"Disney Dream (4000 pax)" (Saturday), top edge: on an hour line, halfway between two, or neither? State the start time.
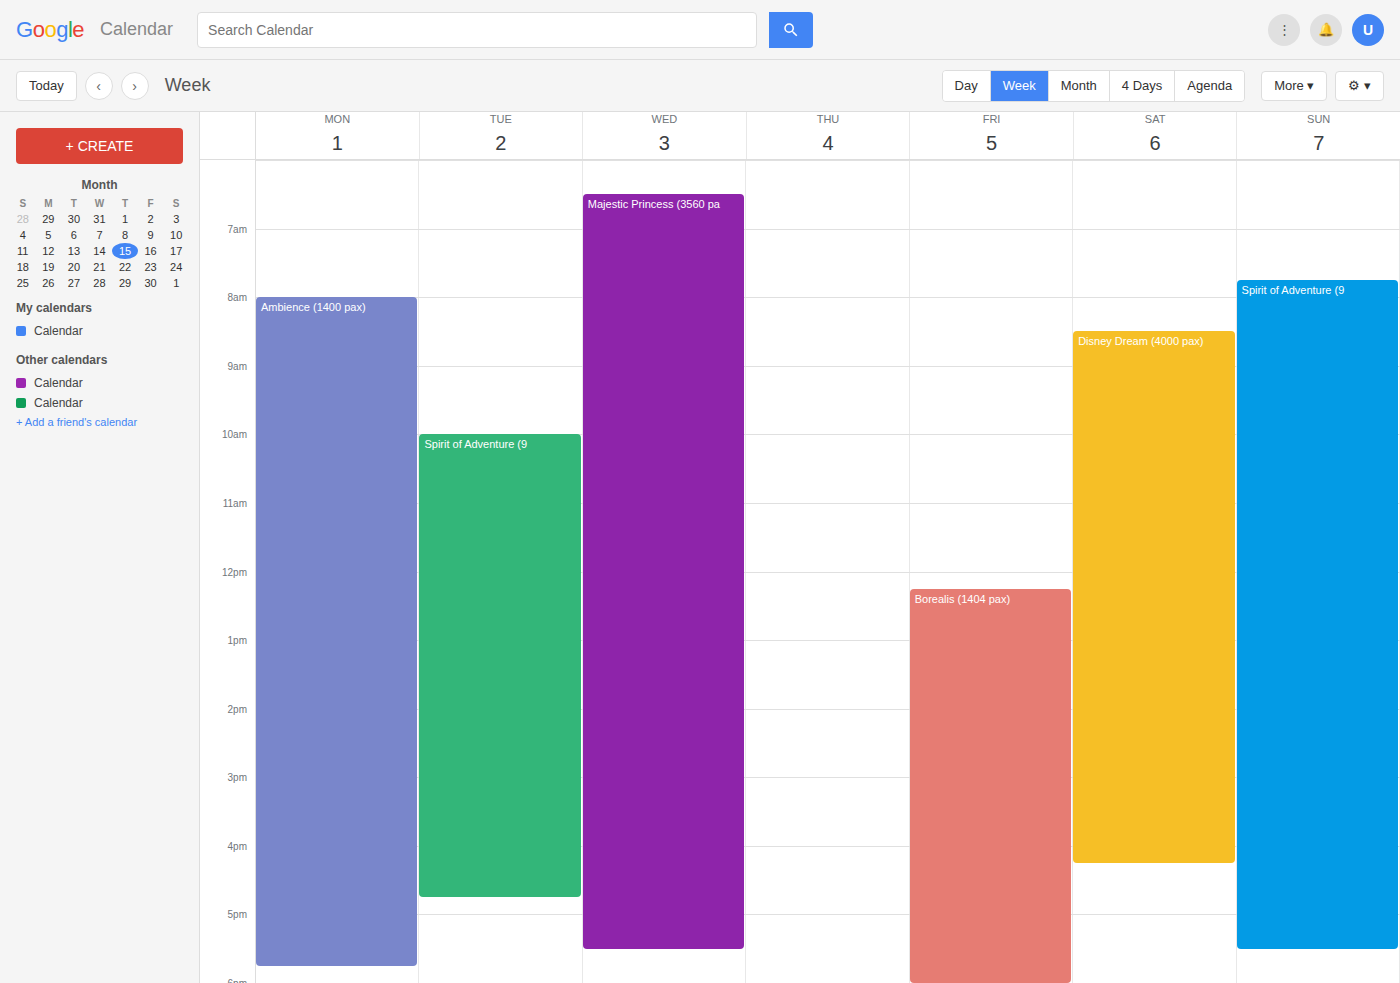
8:30 AM -- halfway between the 8 AM and 9 AM lines.